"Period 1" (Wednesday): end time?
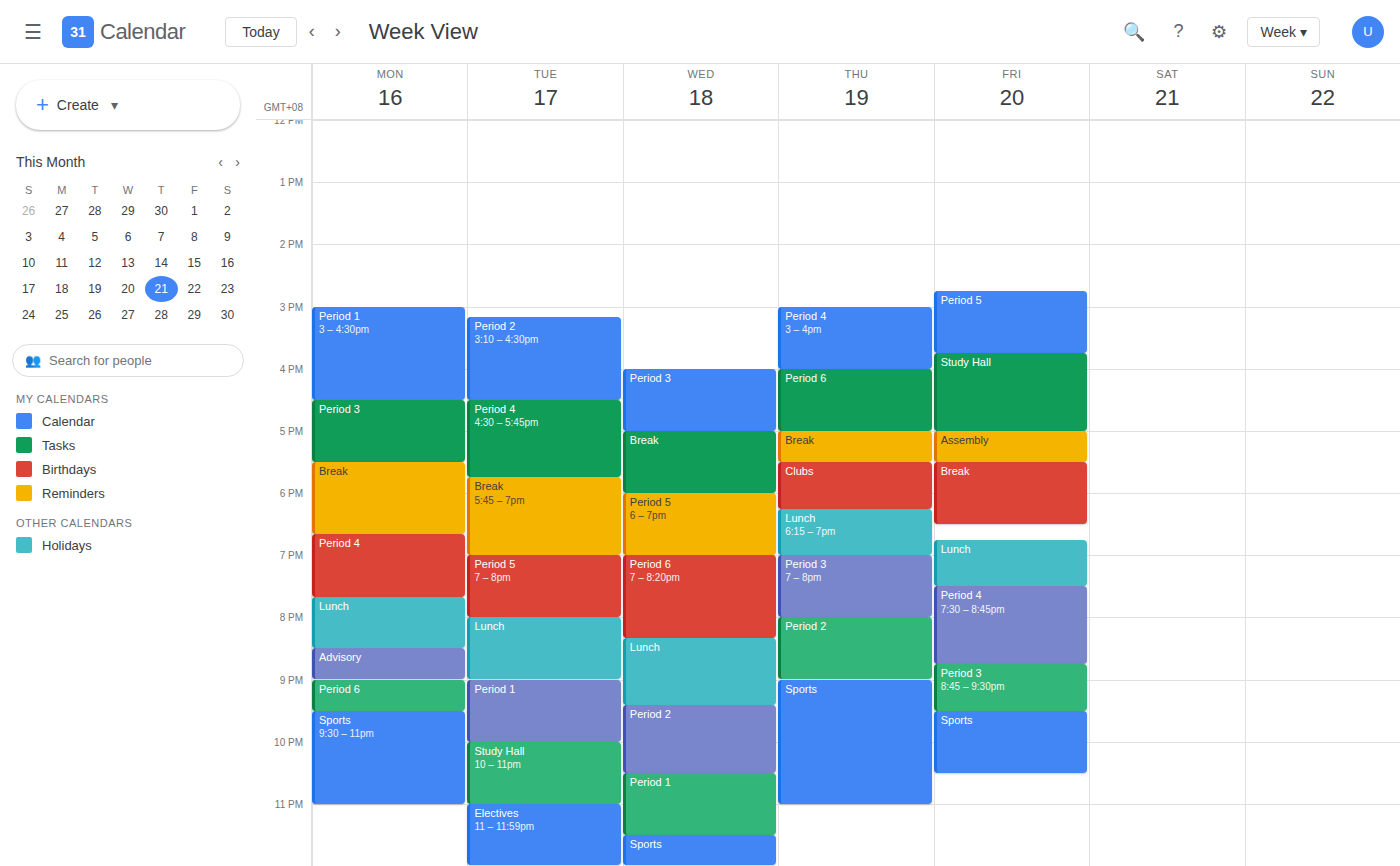
11:30 PM